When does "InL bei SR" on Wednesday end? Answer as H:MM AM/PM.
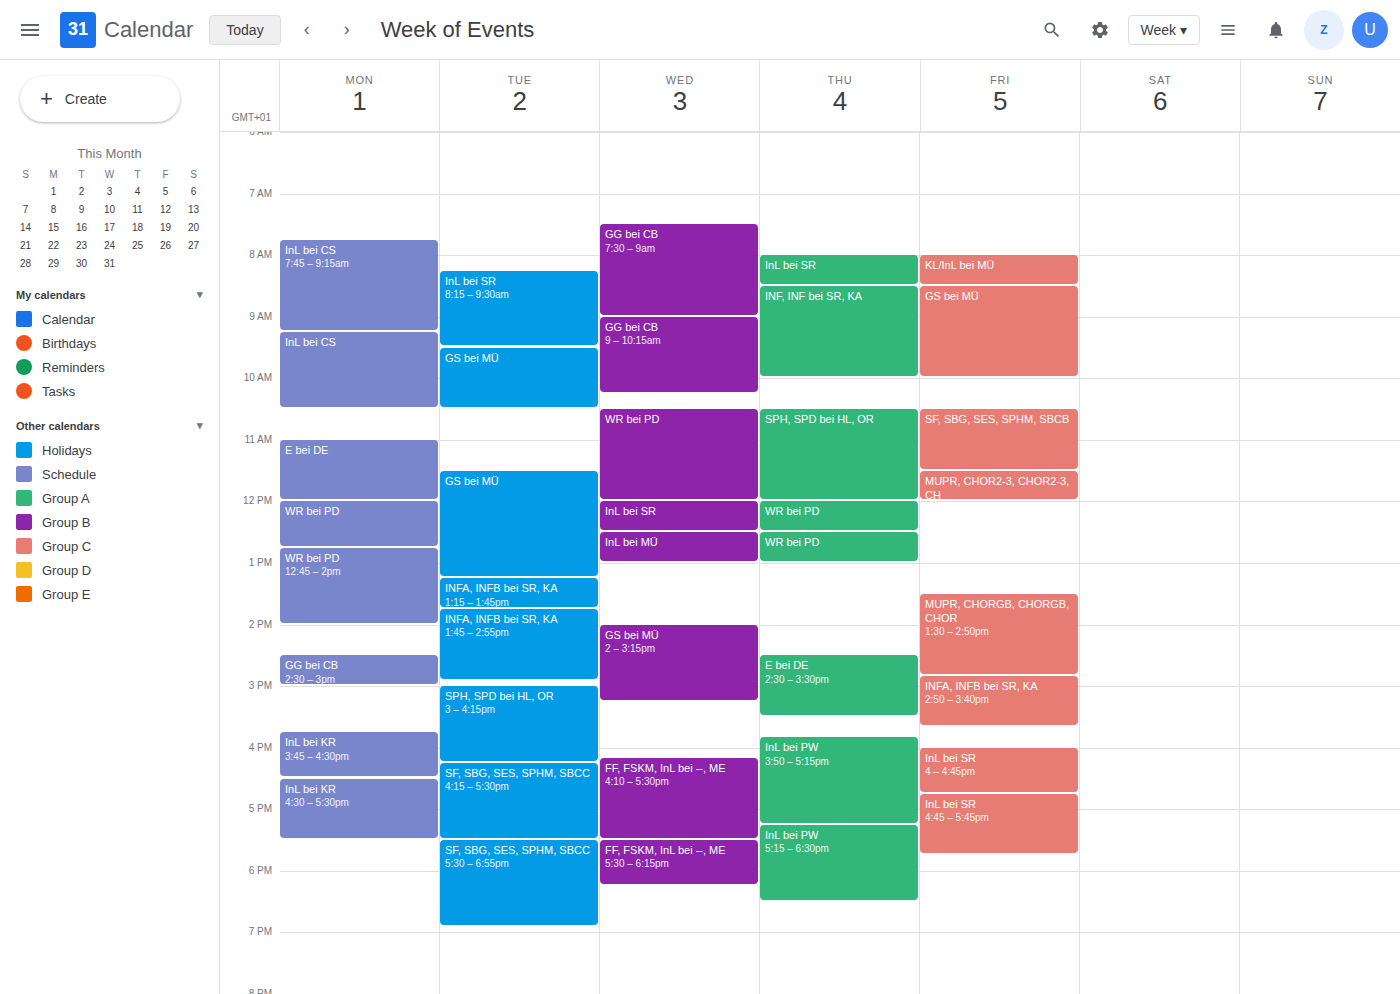
12:30 PM